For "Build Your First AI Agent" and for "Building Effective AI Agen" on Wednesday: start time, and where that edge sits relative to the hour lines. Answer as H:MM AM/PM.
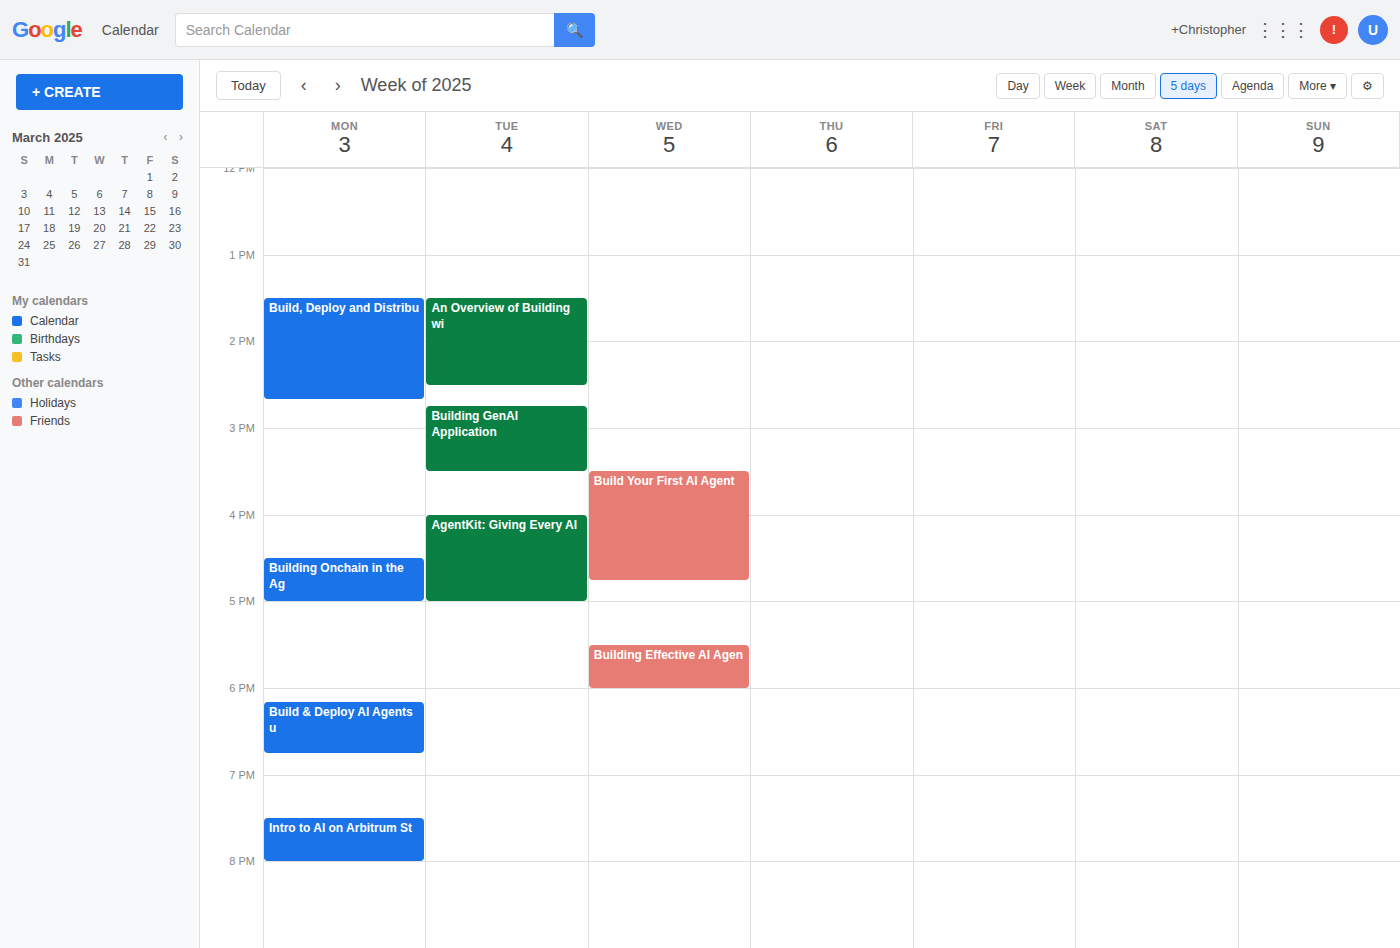
"Build Your First AI Agent": 3:30 PM, halfway between the 3 PM and 4 PM lines. "Building Effective AI Agen": 5:30 PM, halfway between the 5 PM and 6 PM lines.